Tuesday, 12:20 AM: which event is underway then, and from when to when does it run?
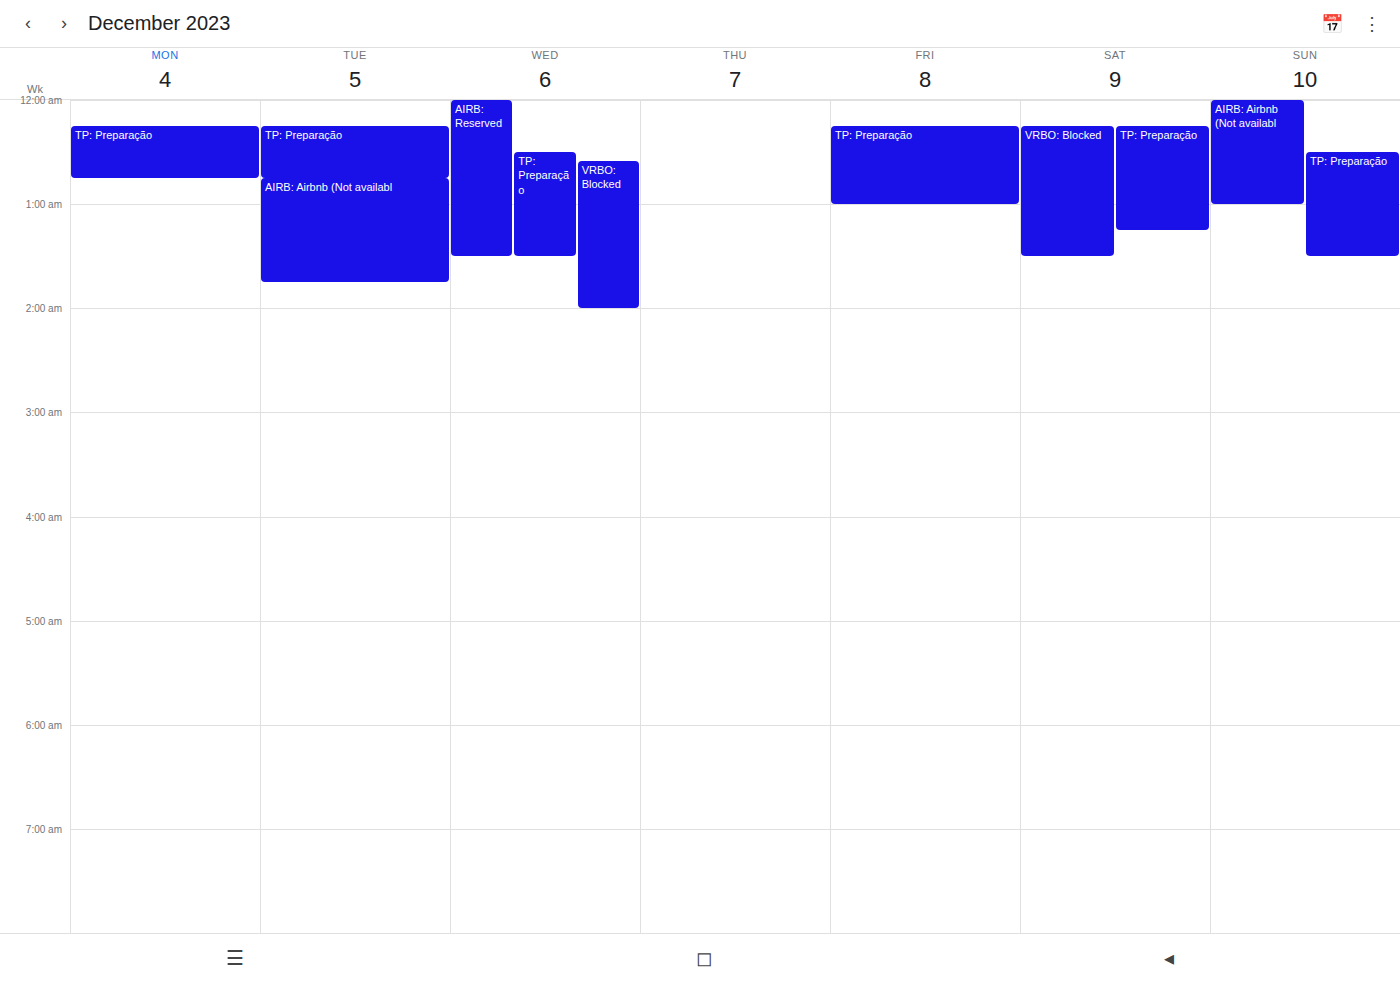
"TP: Preparação", 12:15 AM to 12:45 AM